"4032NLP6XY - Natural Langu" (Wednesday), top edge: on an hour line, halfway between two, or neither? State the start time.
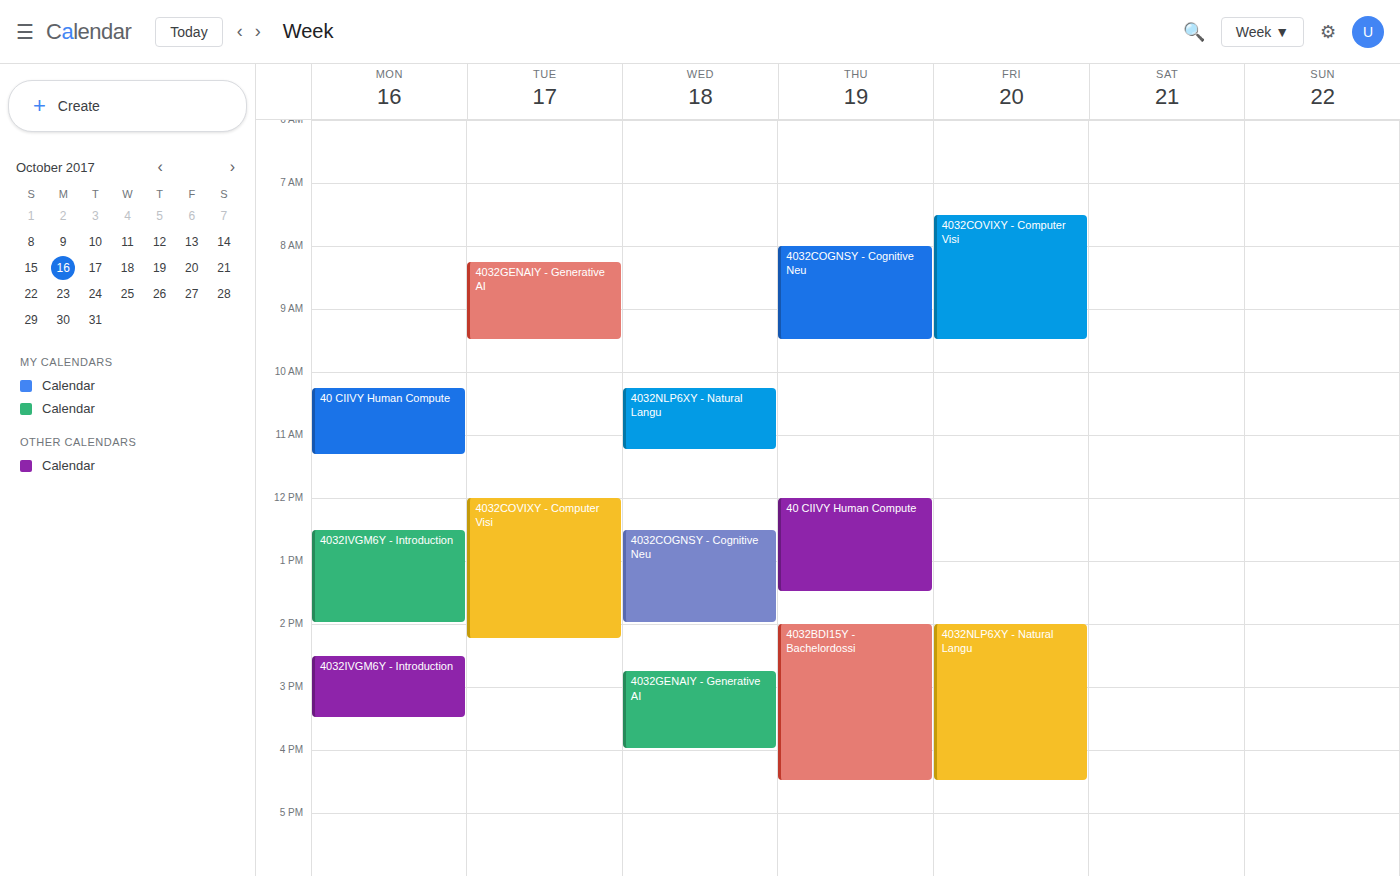
10:15 AM -- neither: a quarter of the way from the 10 AM line to the 11 AM line.